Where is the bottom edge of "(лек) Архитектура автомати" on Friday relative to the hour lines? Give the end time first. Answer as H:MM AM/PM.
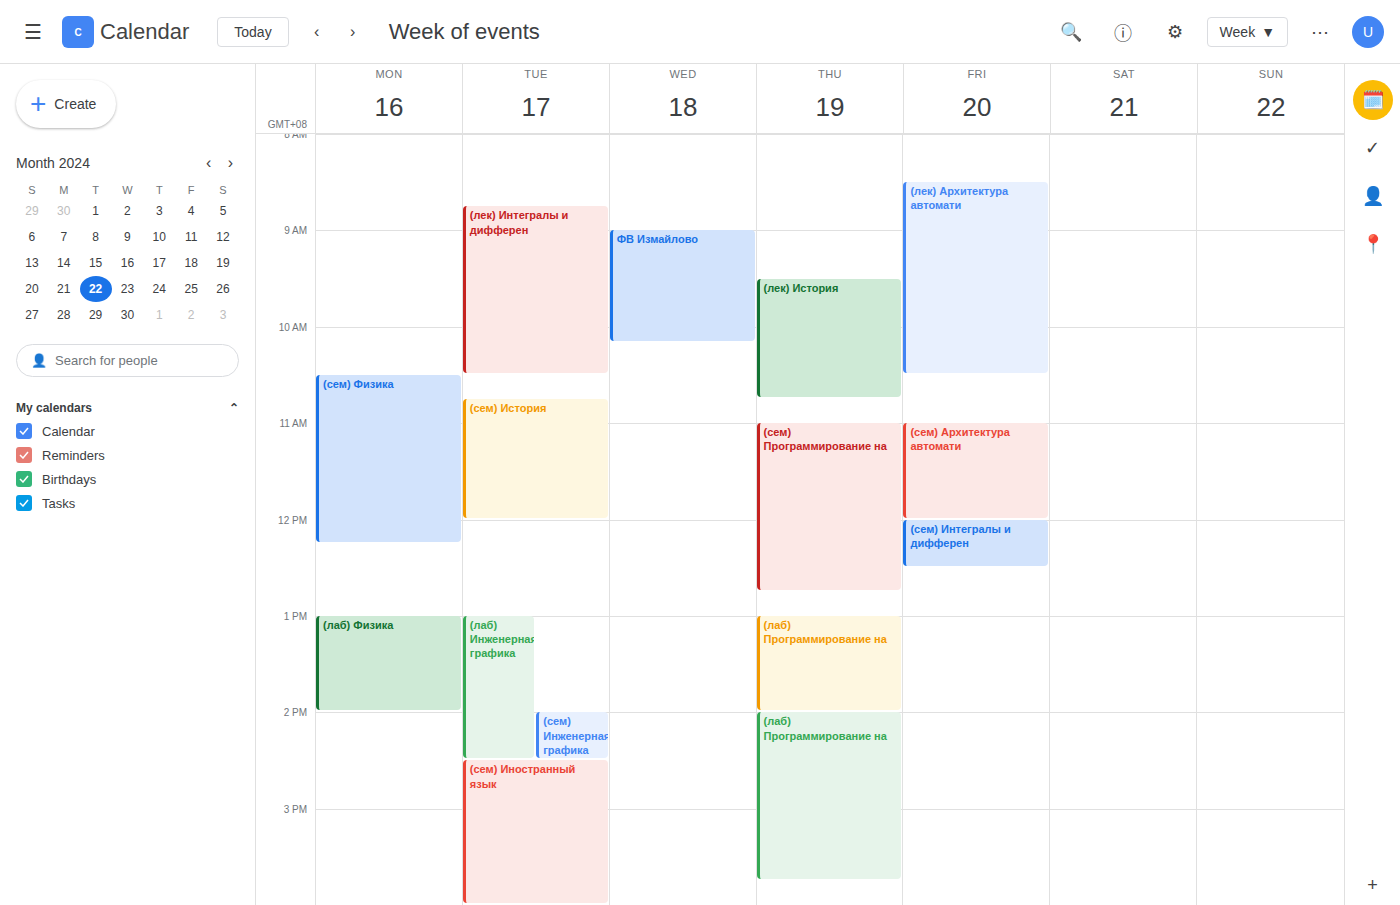
10:30 AM -- halfway between the 10 AM and 11 AM lines.